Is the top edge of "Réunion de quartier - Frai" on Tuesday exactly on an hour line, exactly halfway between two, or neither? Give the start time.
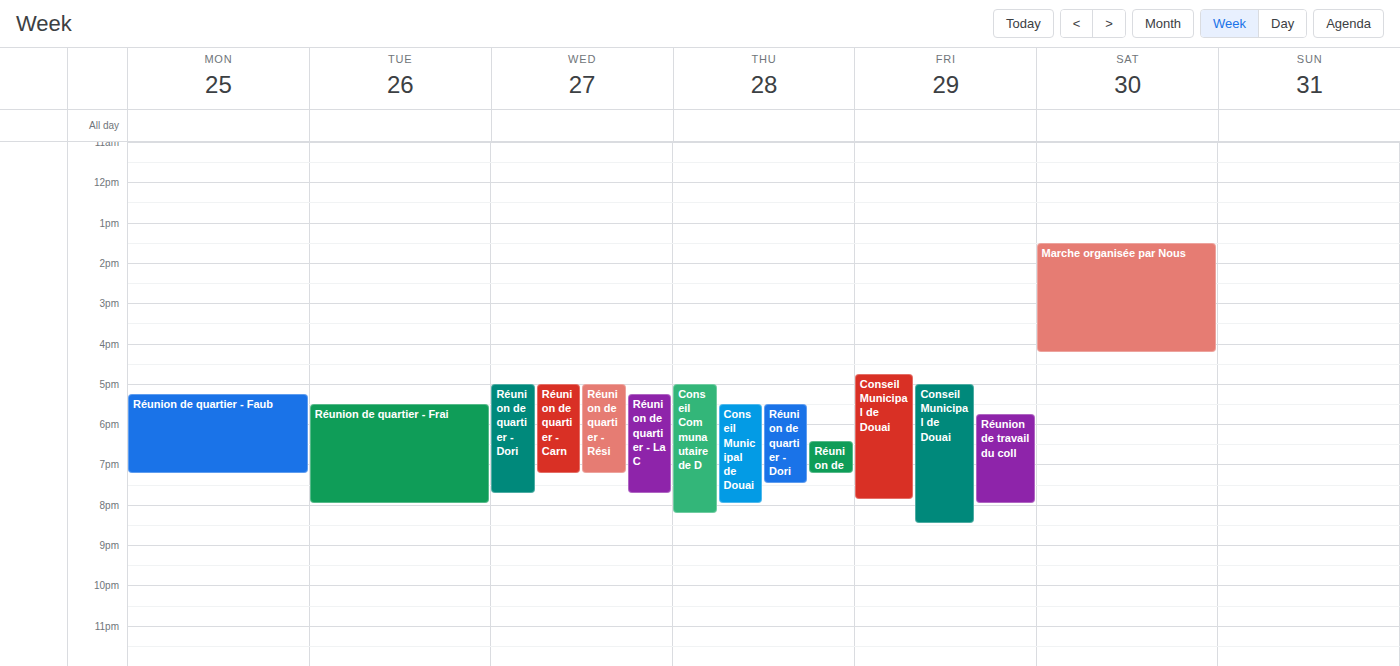
5:30 PM -- halfway between the 5 PM and 6 PM lines.